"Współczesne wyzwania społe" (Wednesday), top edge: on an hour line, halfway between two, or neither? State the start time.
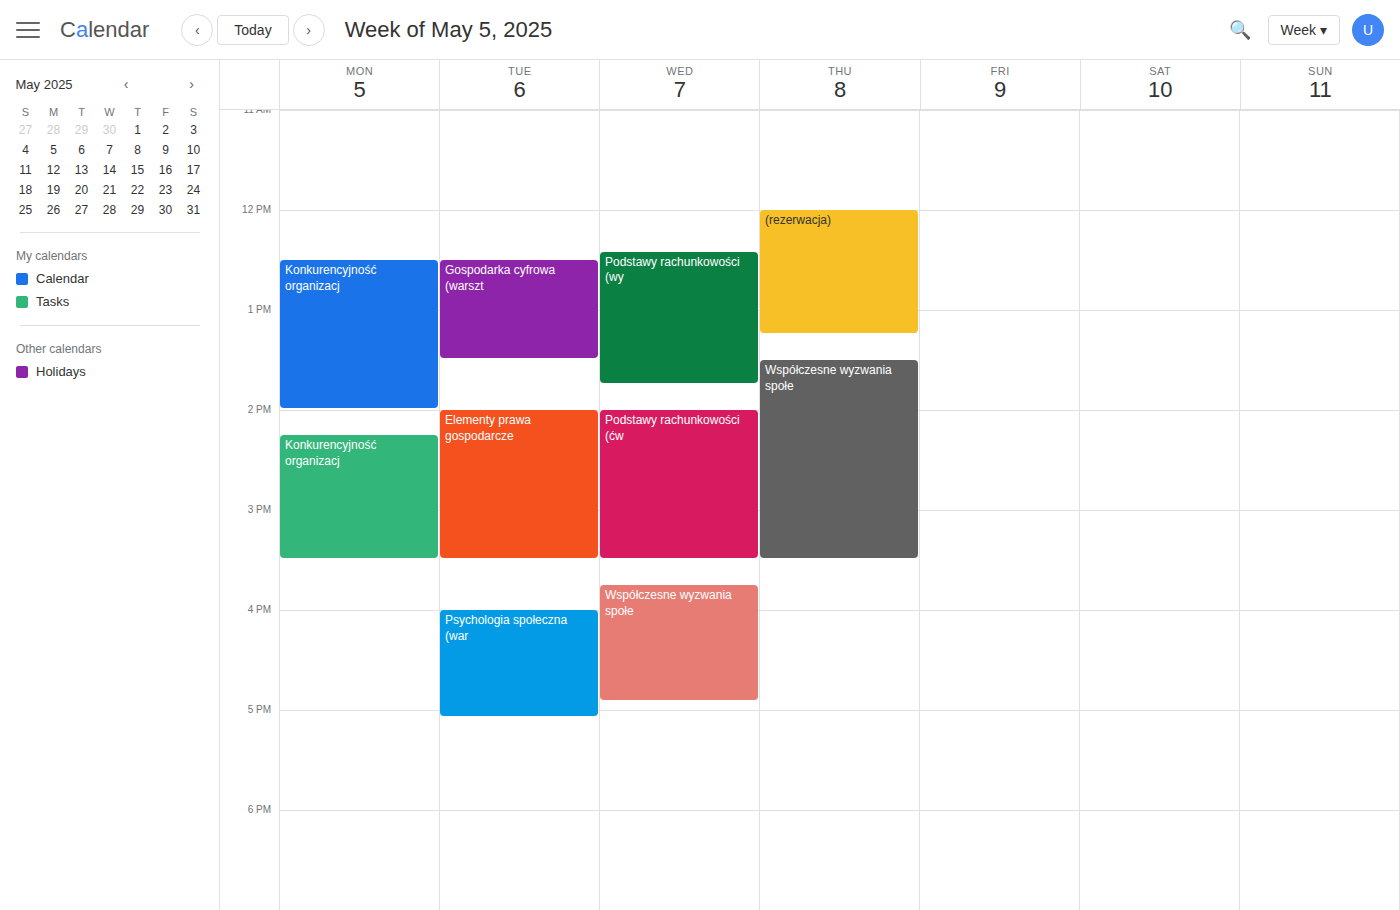
3:45 PM -- neither: three quarters of the way from the 3 PM line to the 4 PM line.